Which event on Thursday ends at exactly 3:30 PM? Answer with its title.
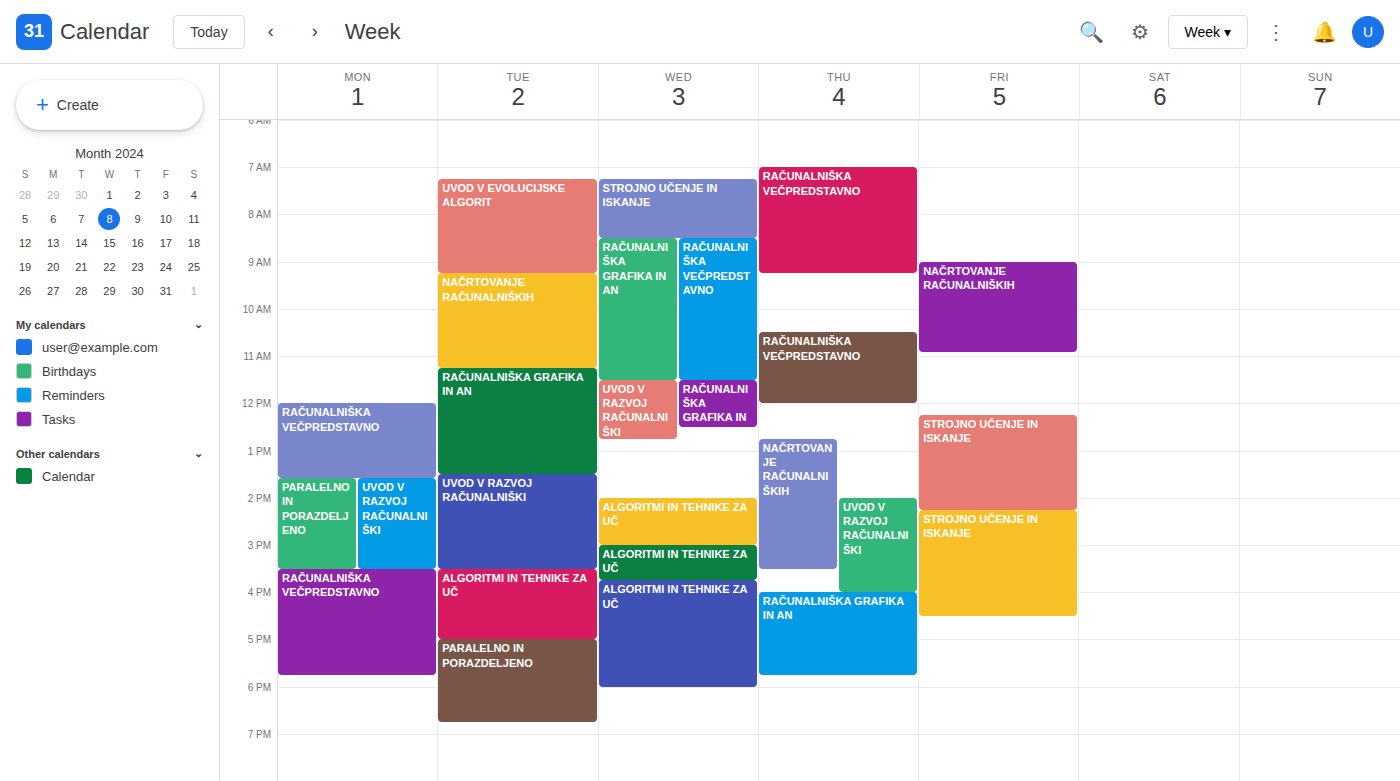
"NAČRTOVANJE RAČUNALNIŠKIH"